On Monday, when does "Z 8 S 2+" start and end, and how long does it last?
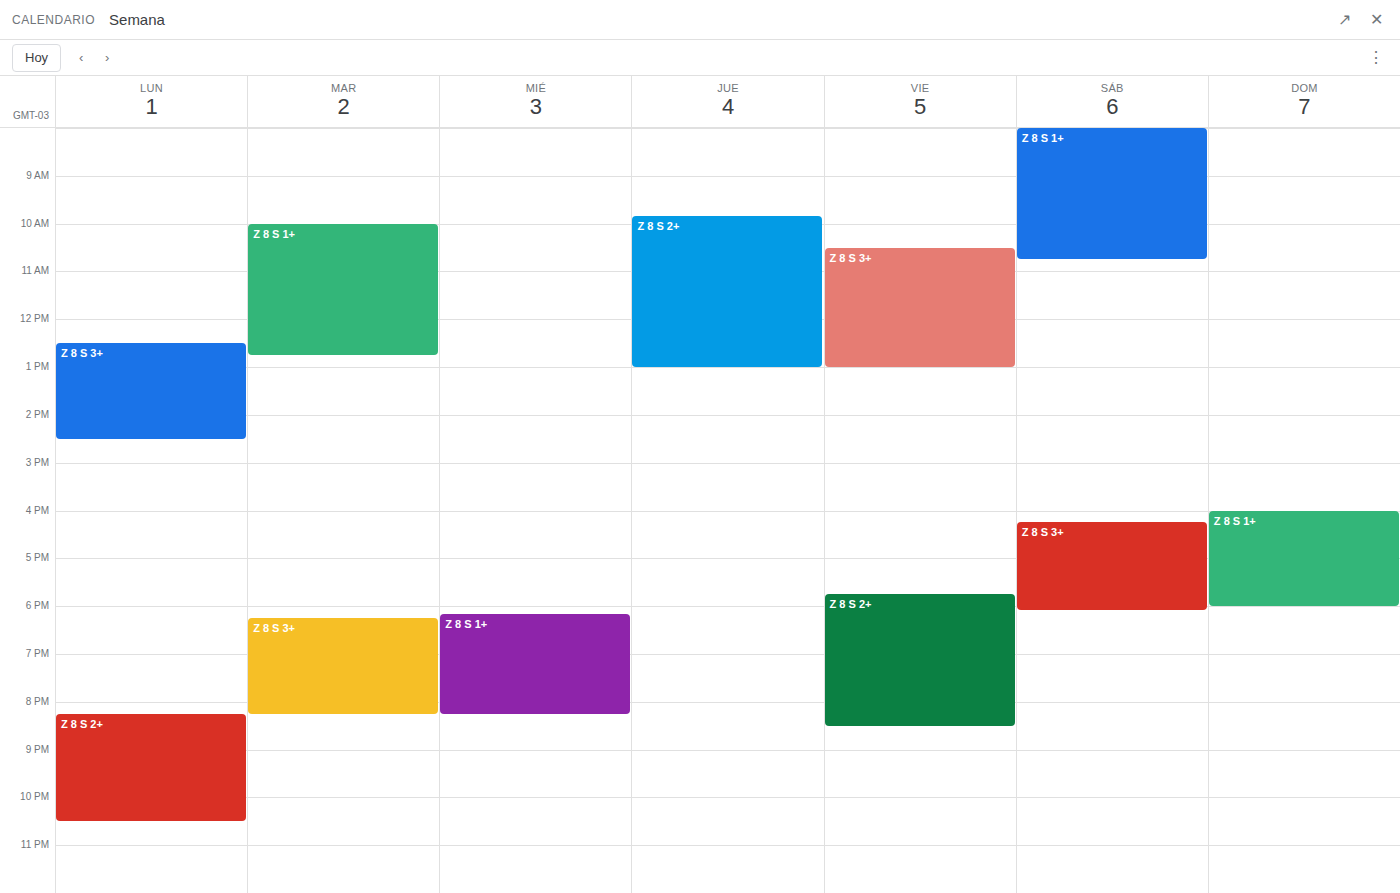
8:15 PM to 10:30 PM, 2 hours 15 minutes